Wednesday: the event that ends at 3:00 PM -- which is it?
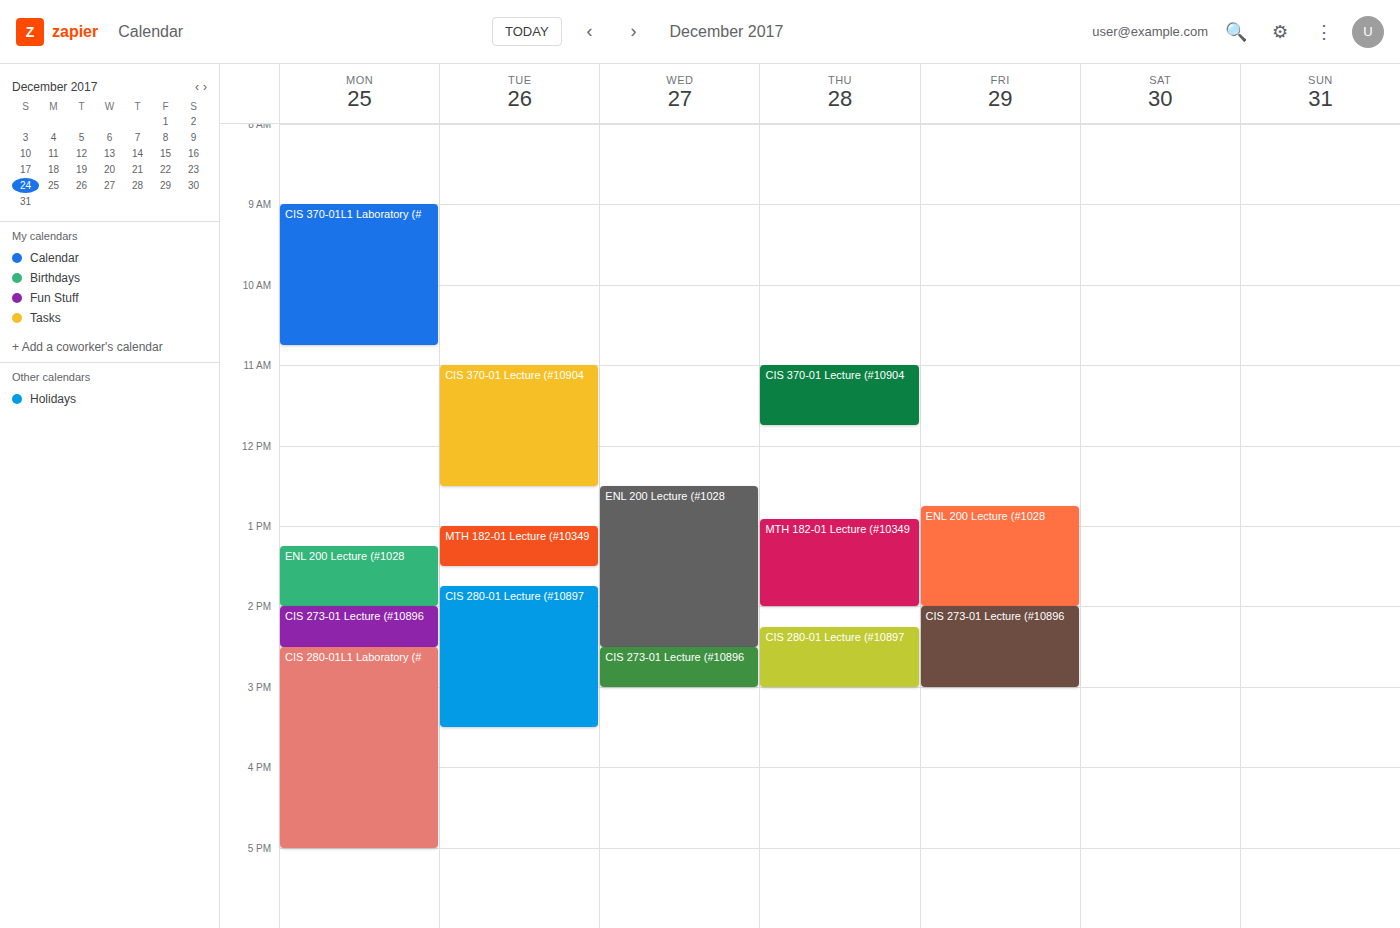
"CIS 273-01 Lecture (#10896"